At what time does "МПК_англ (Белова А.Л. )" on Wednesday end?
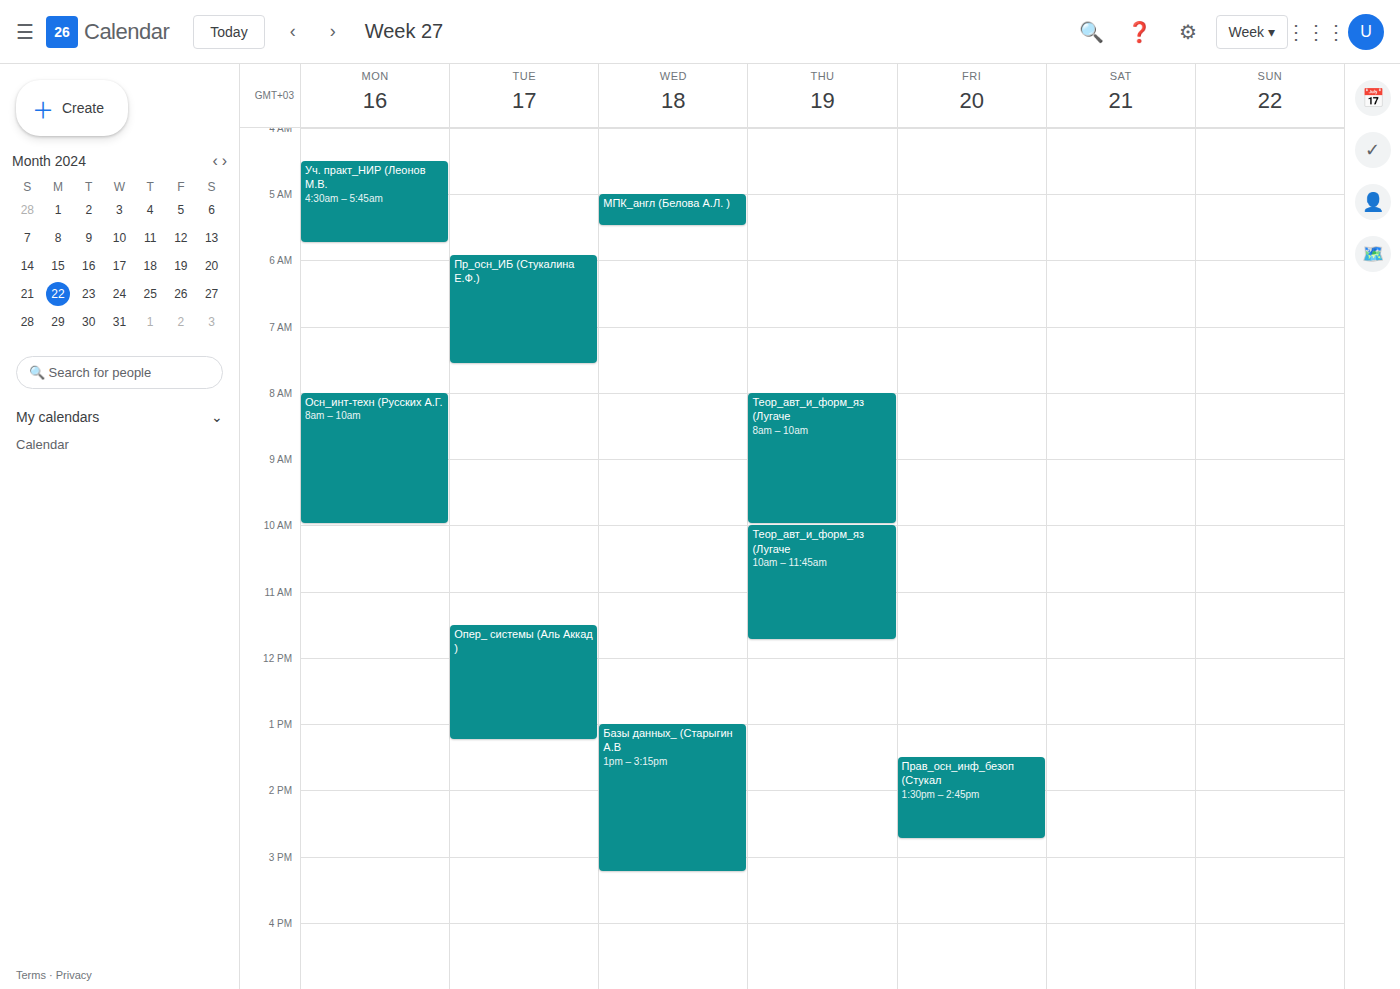
05:30